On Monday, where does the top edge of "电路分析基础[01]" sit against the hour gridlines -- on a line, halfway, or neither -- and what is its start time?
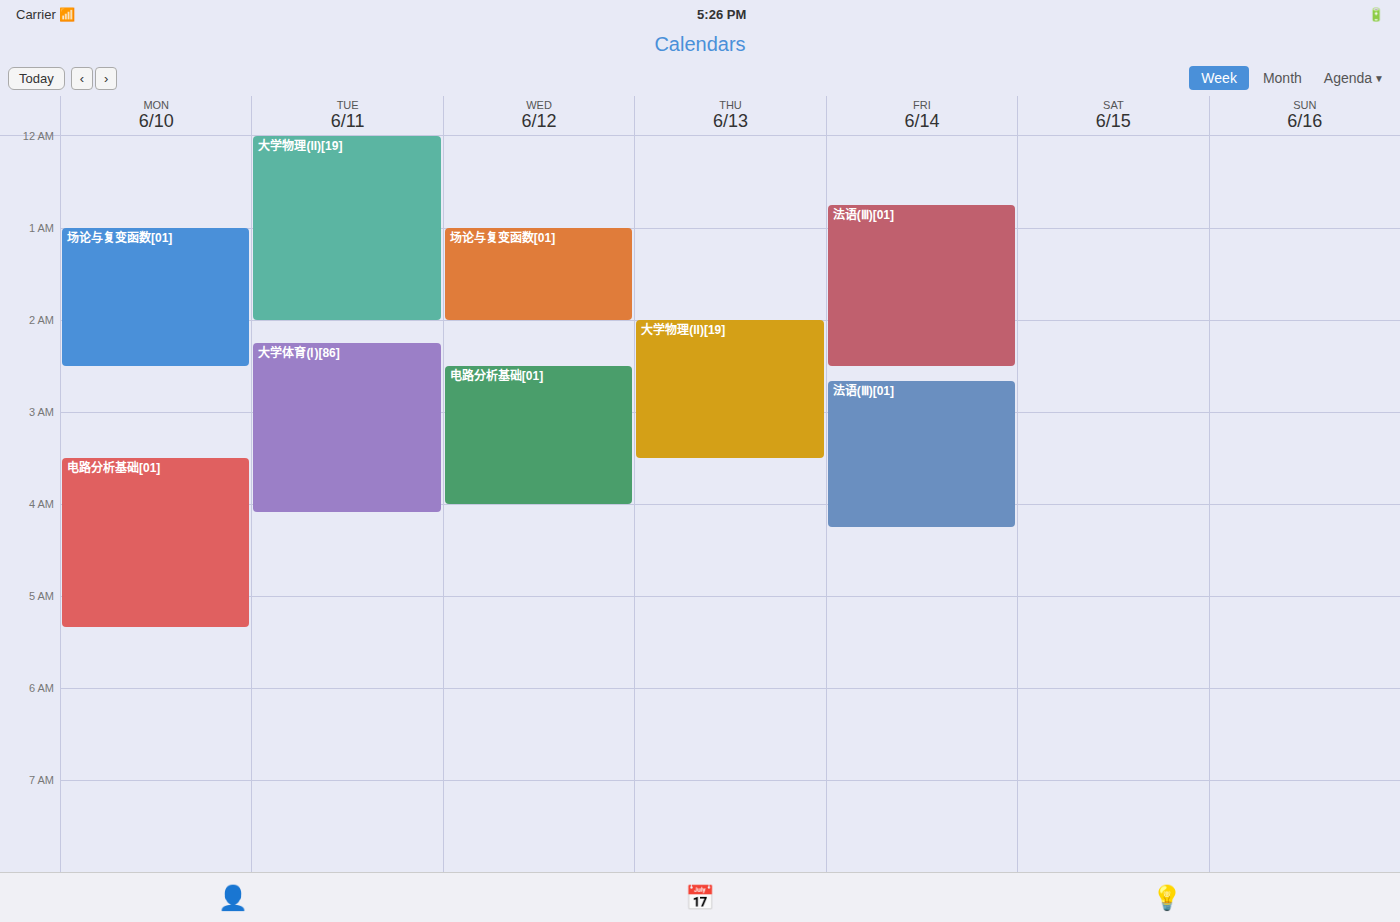
3:30 AM -- halfway between the 3 AM and 4 AM lines.